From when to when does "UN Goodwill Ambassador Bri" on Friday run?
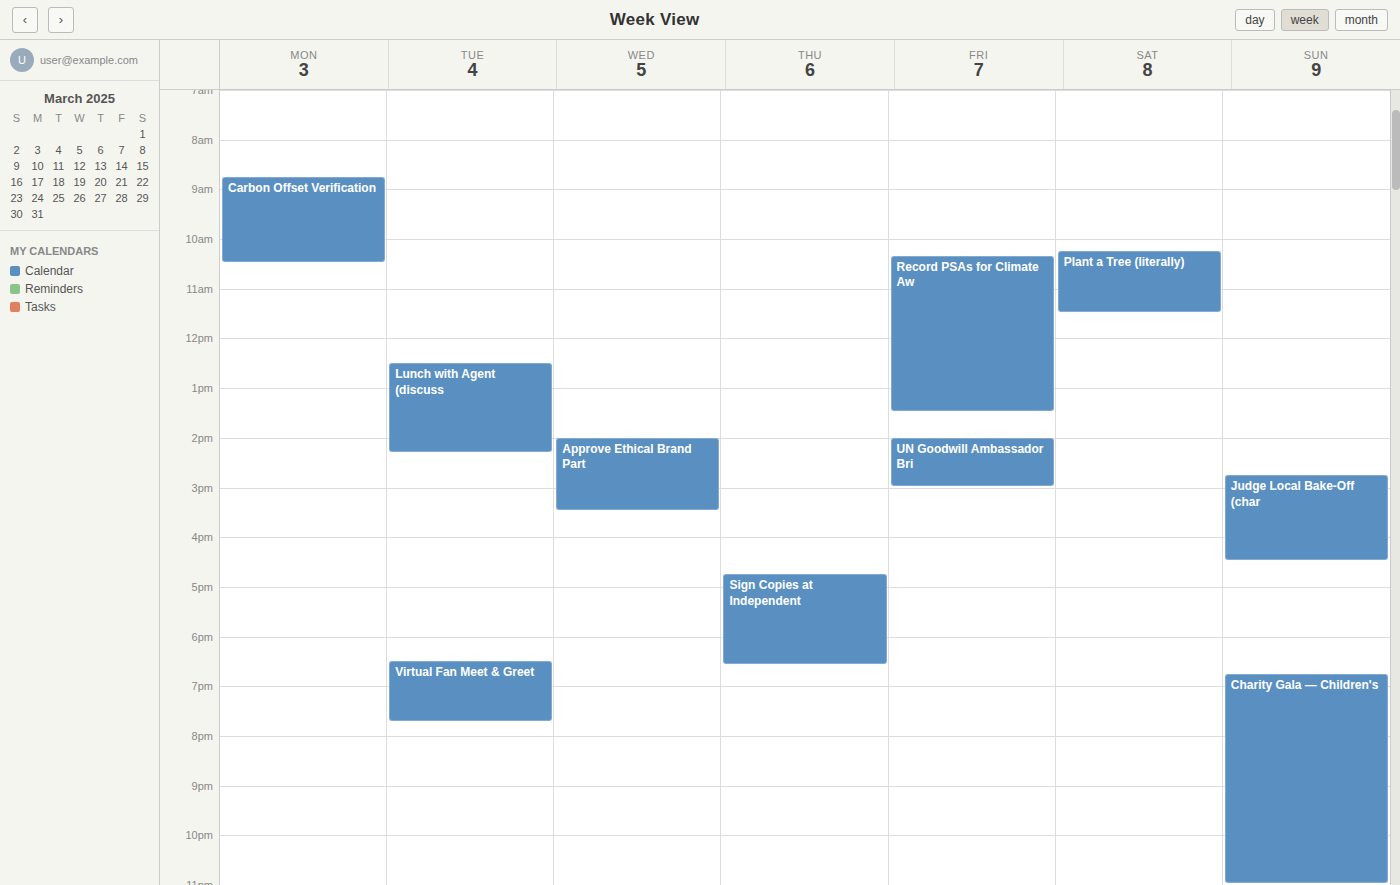
2:00 PM to 3:00 PM